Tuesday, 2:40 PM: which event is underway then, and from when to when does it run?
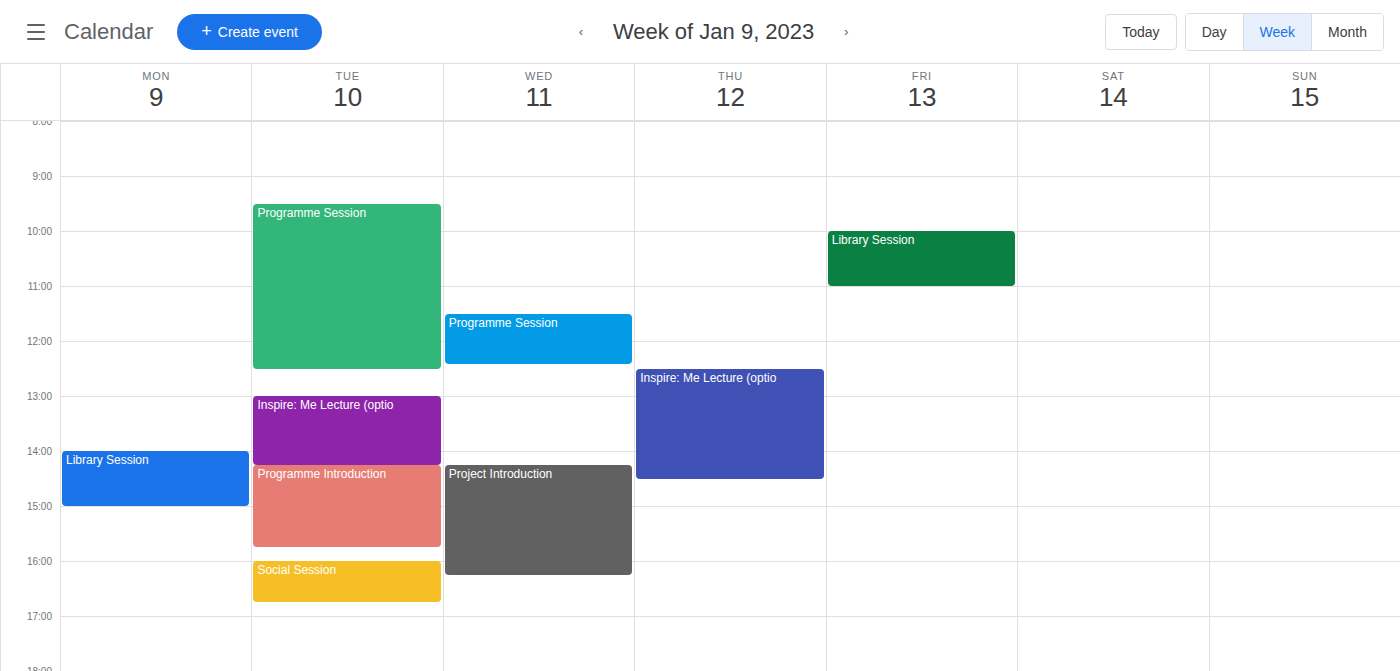
"Programme Introduction", 2:15 PM to 3:45 PM